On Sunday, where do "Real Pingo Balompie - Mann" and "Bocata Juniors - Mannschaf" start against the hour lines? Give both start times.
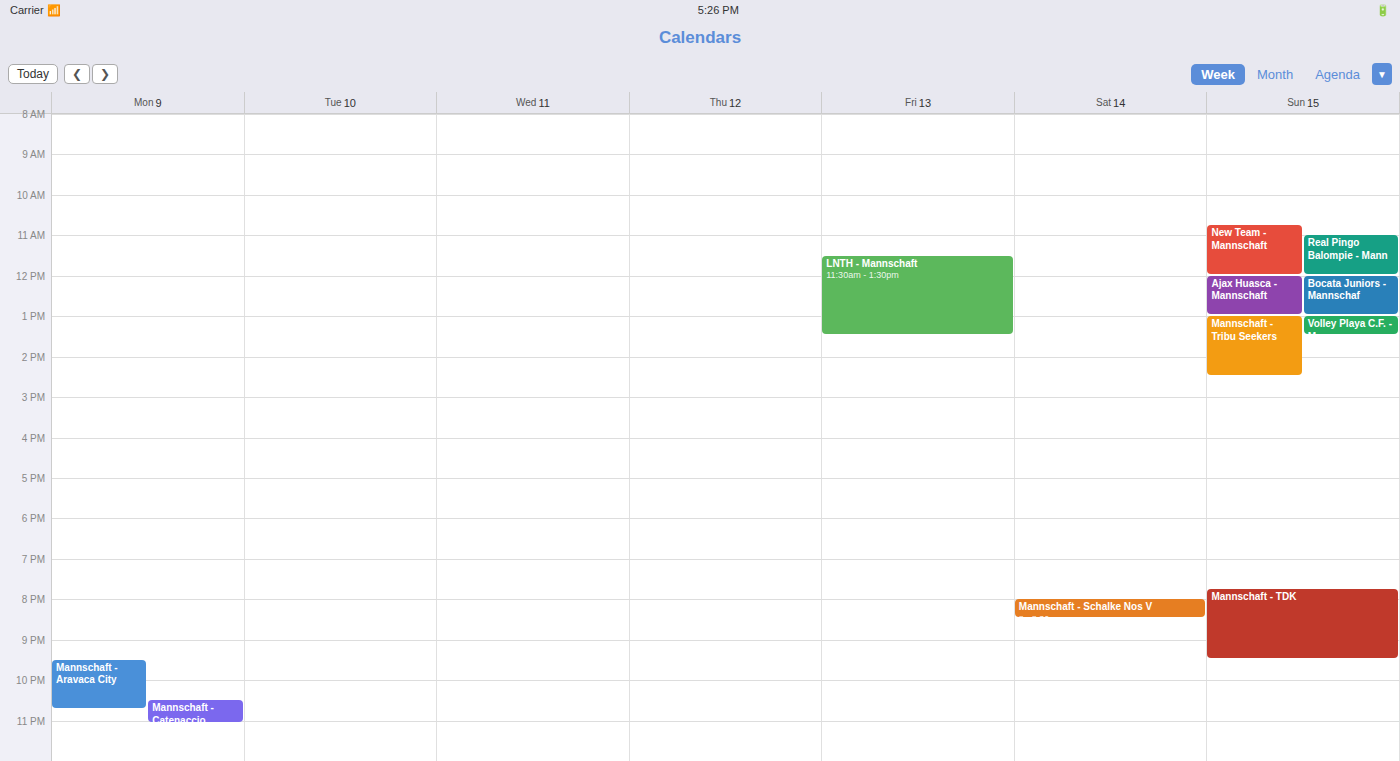
"Real Pingo Balompie - Mann": 11:00, exactly on the 11:00 line. "Bocata Juniors - Mannschaf": 12:00, exactly on the 12:00 line.